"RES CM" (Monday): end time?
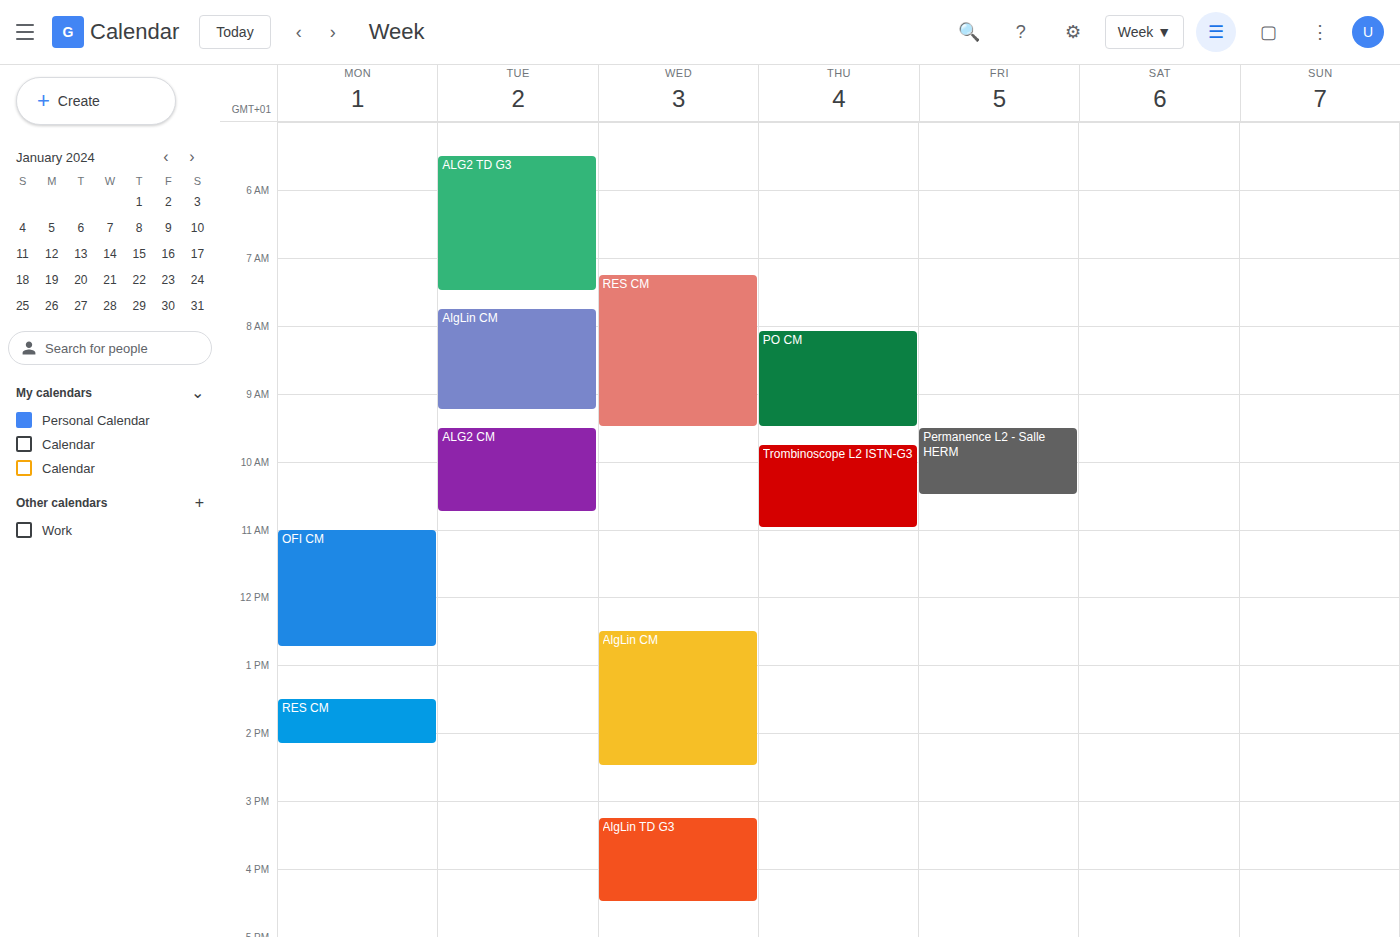
2:10 PM